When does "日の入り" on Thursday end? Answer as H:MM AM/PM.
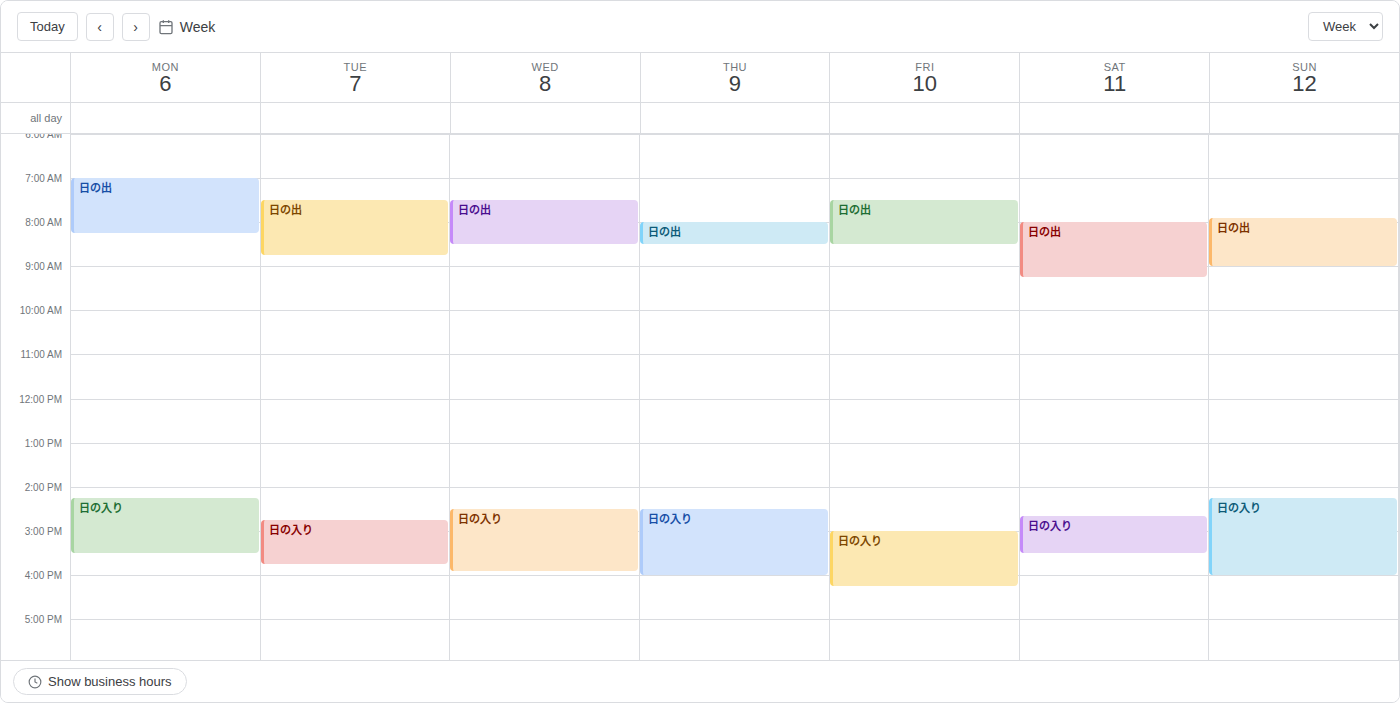
4:00 PM